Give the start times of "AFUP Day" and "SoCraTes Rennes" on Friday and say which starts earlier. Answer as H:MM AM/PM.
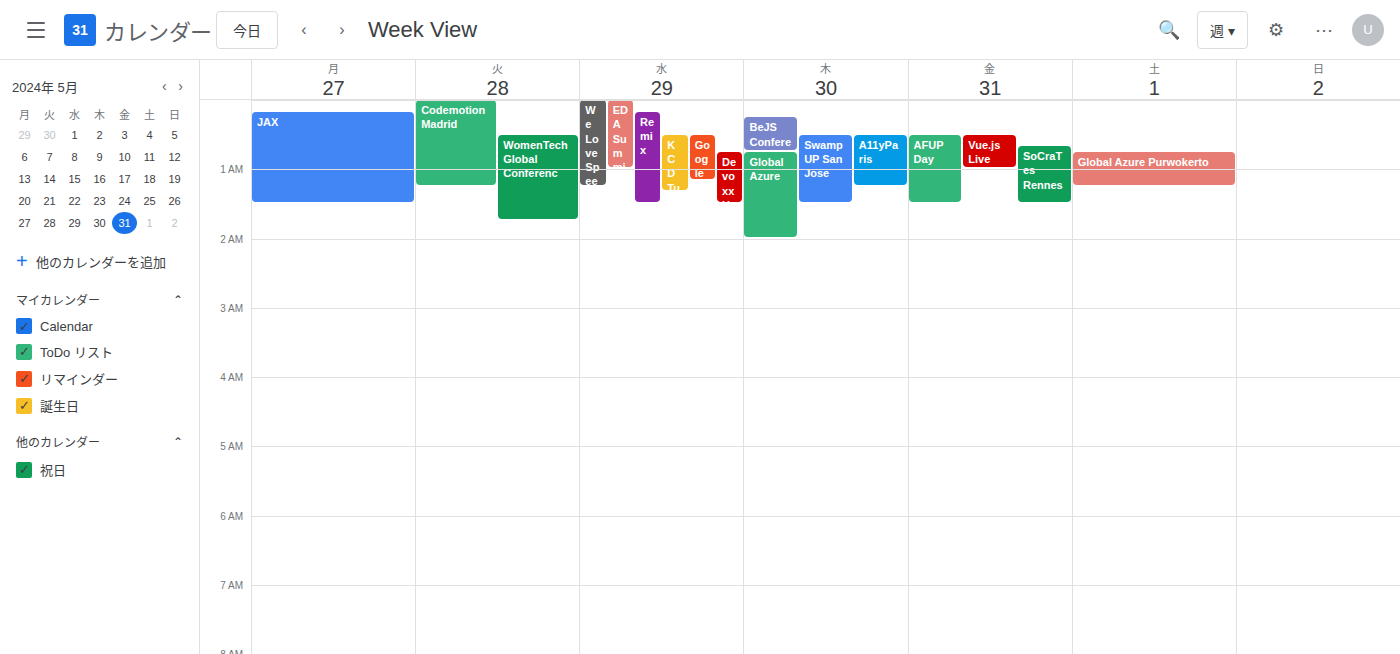
"AFUP Day" 12:30 AM; "SoCraTes Rennes" 12:40 AM.